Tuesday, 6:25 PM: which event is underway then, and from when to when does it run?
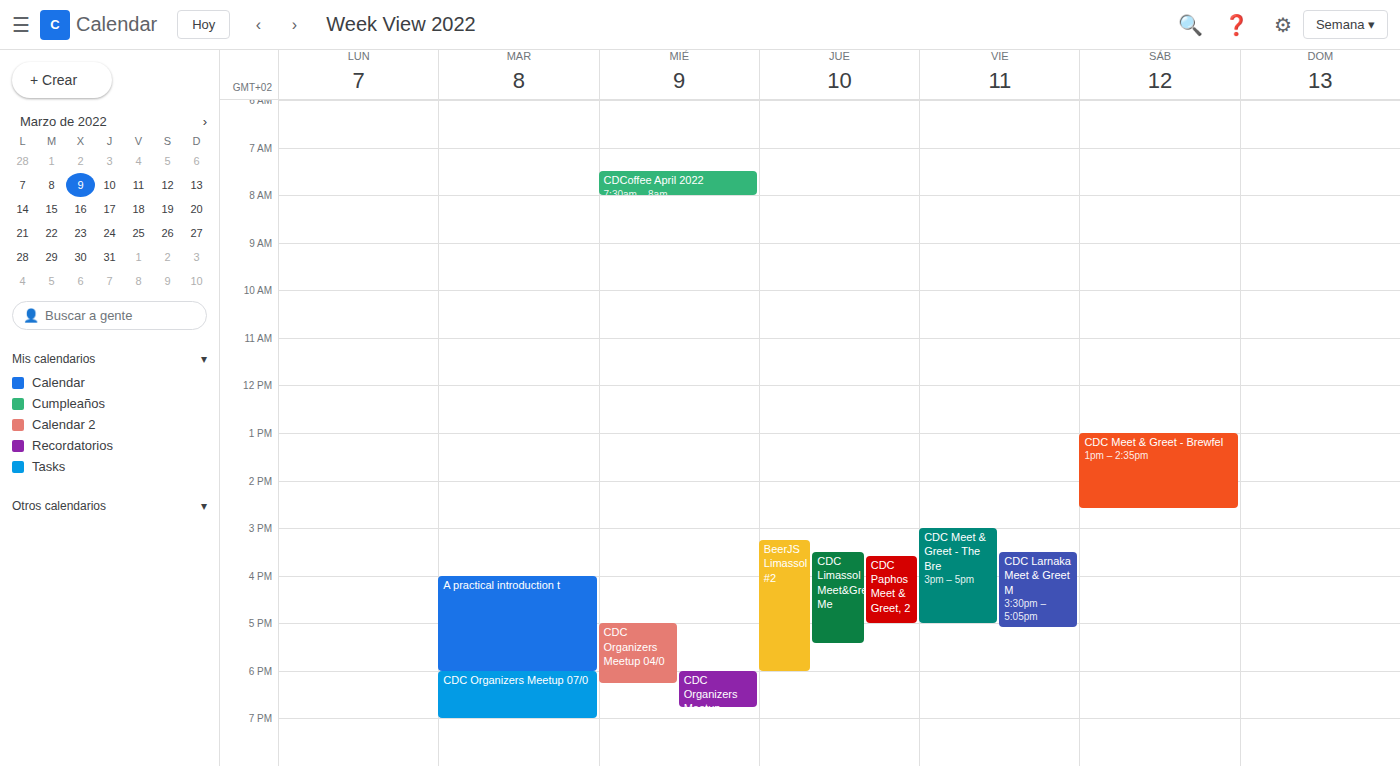
"CDC Organizers Meetup 07/0", 6:00 PM to 7:00 PM